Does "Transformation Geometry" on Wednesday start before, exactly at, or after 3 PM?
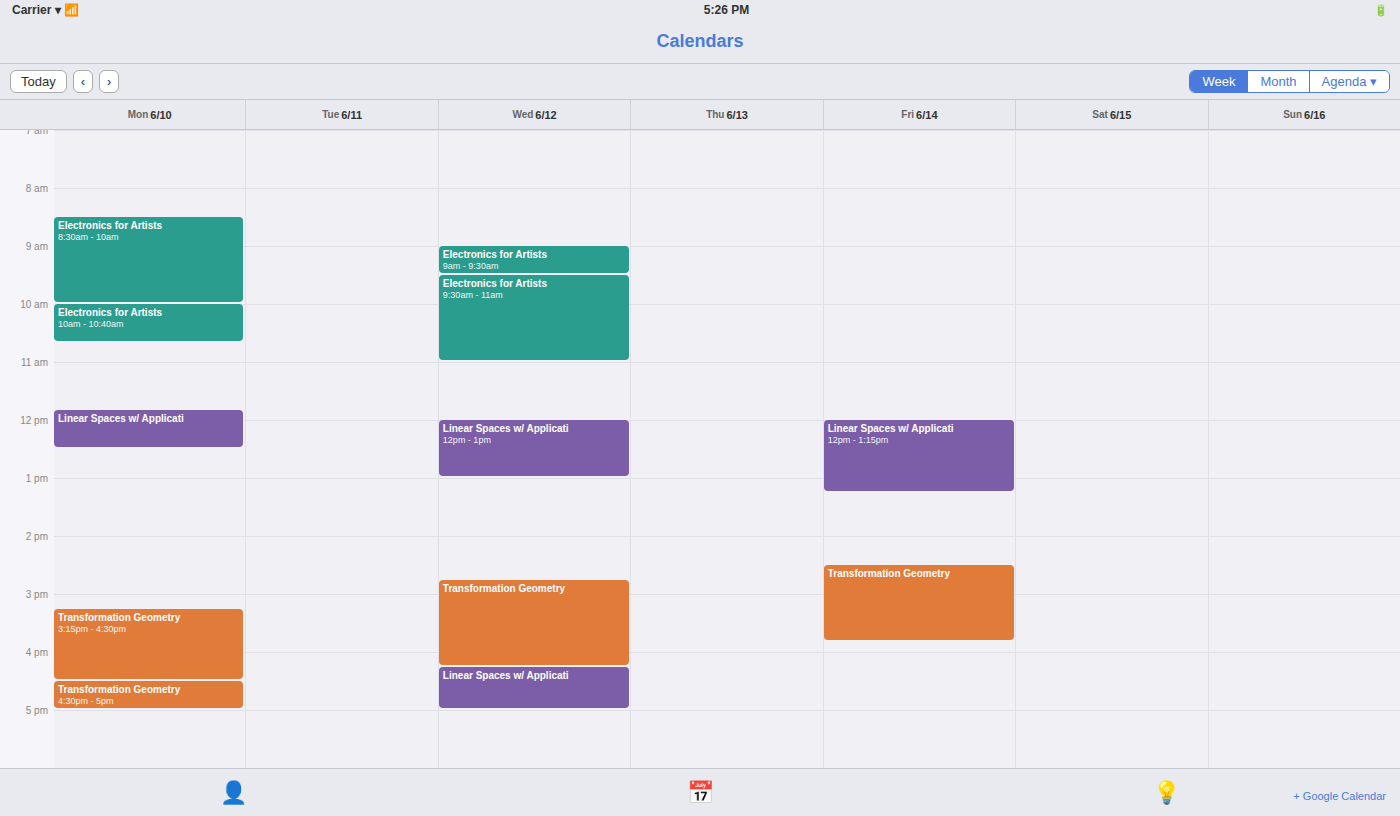
2:45 PM -- before 3 PM, 15 minutes above the 3 PM line.